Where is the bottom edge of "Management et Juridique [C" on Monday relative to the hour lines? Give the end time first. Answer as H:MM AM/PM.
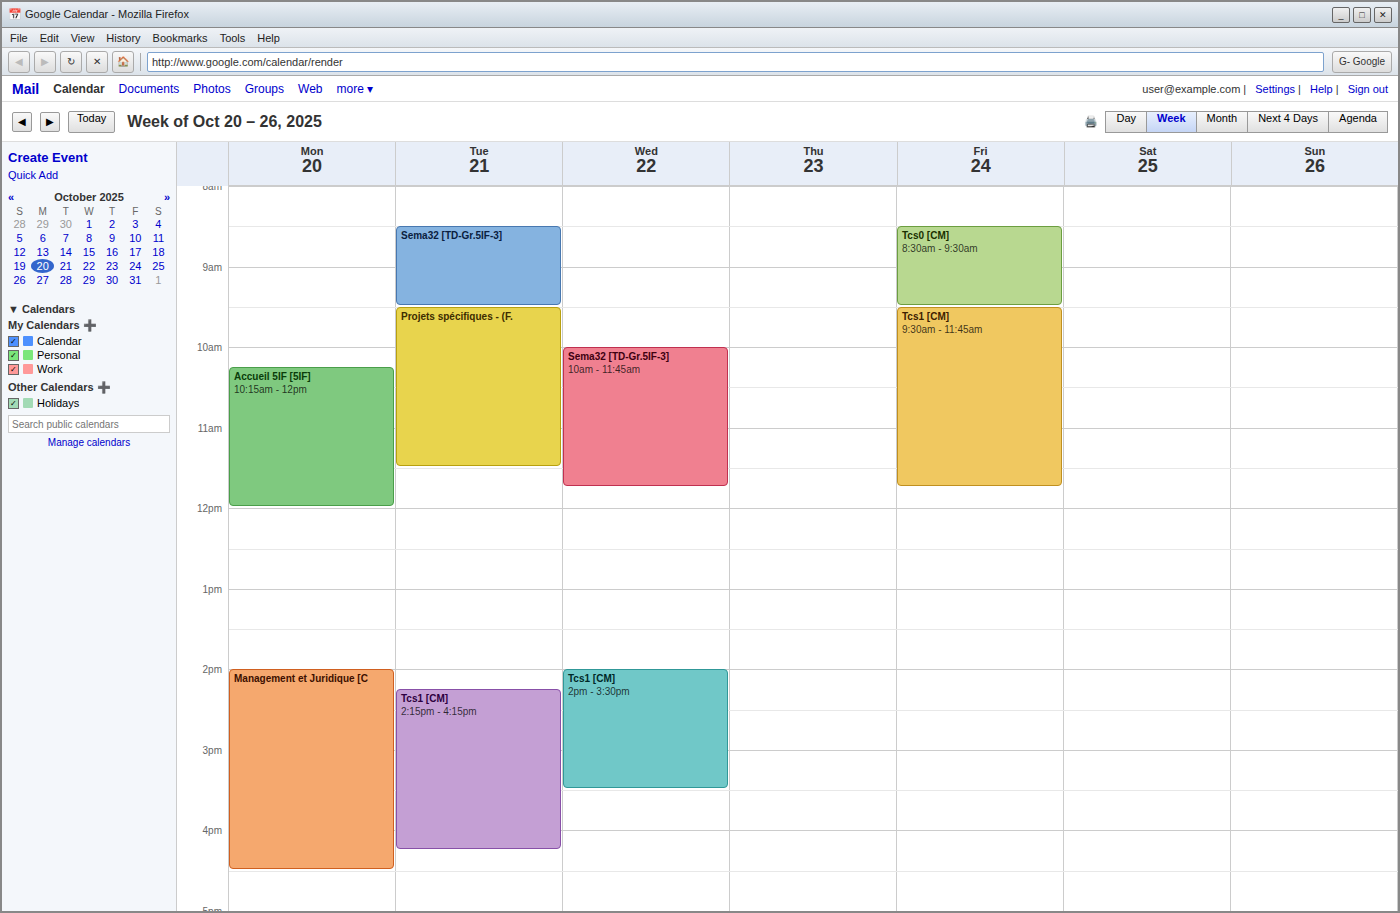
4:30 PM -- halfway between the 4 PM and 5 PM lines.